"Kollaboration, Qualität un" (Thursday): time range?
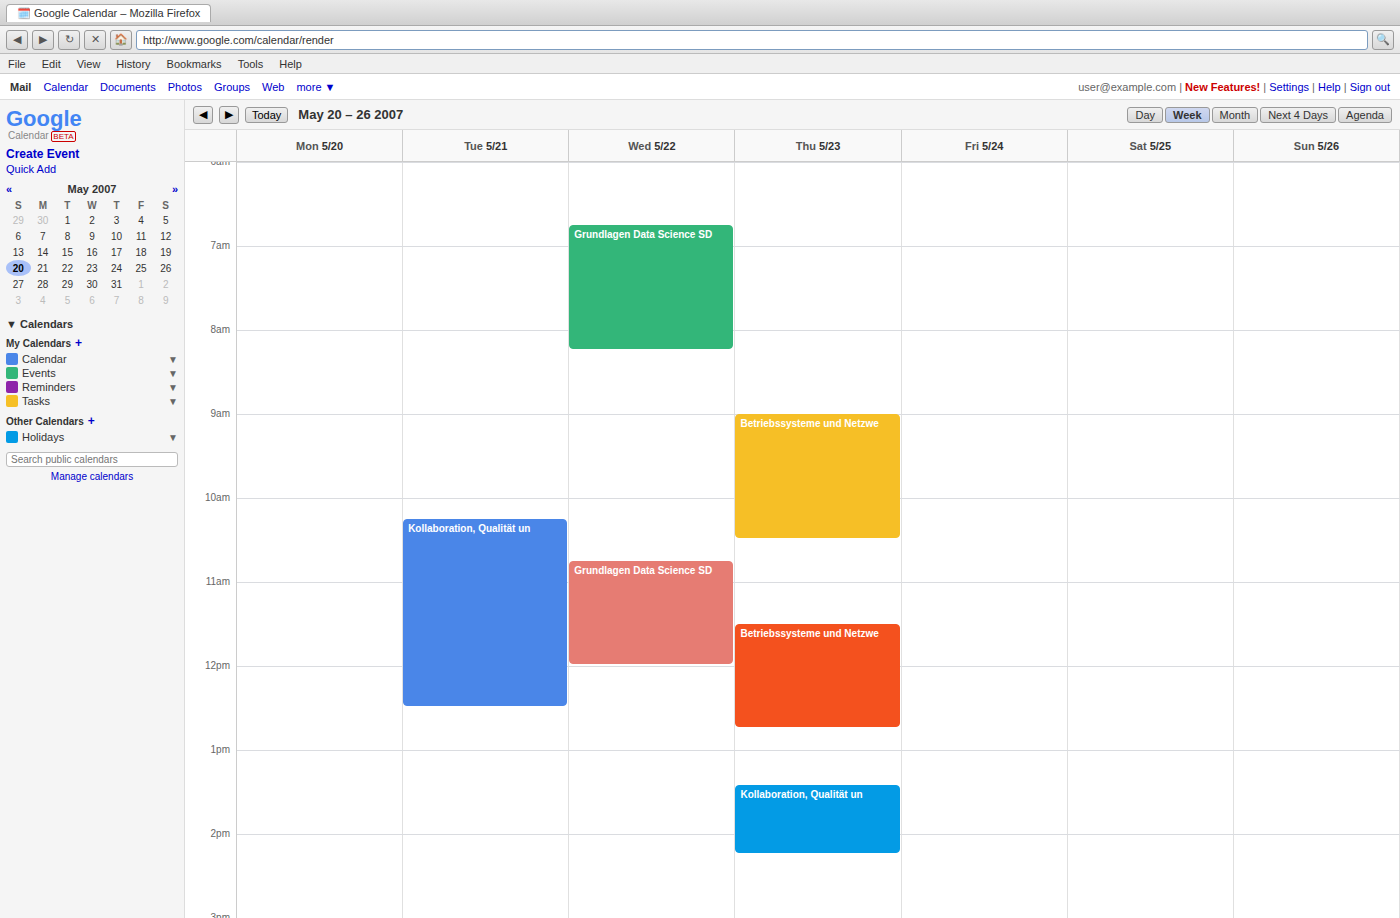
1:25 PM to 2:15 PM